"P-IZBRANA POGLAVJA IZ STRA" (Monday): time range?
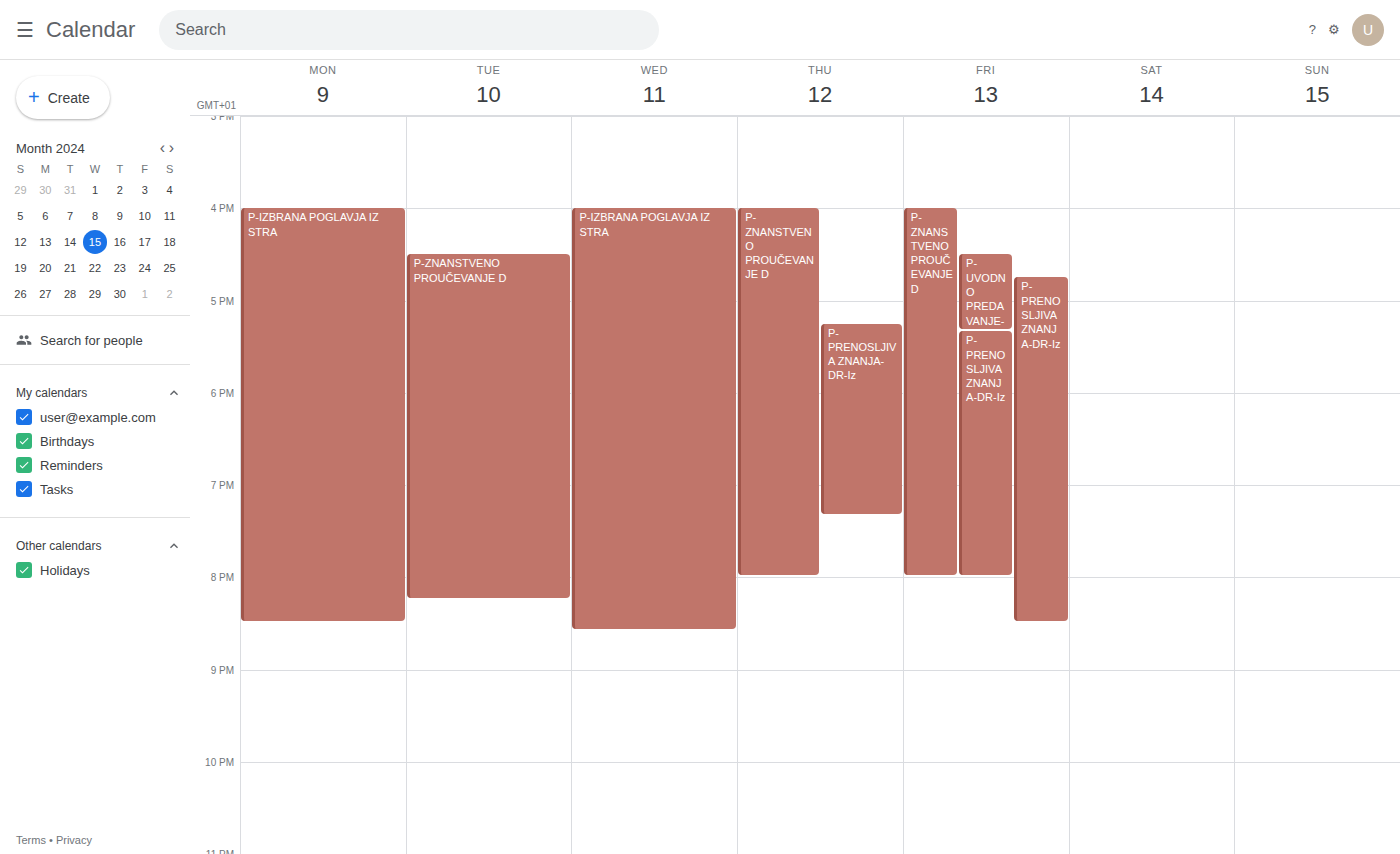
4:00 PM to 8:30 PM